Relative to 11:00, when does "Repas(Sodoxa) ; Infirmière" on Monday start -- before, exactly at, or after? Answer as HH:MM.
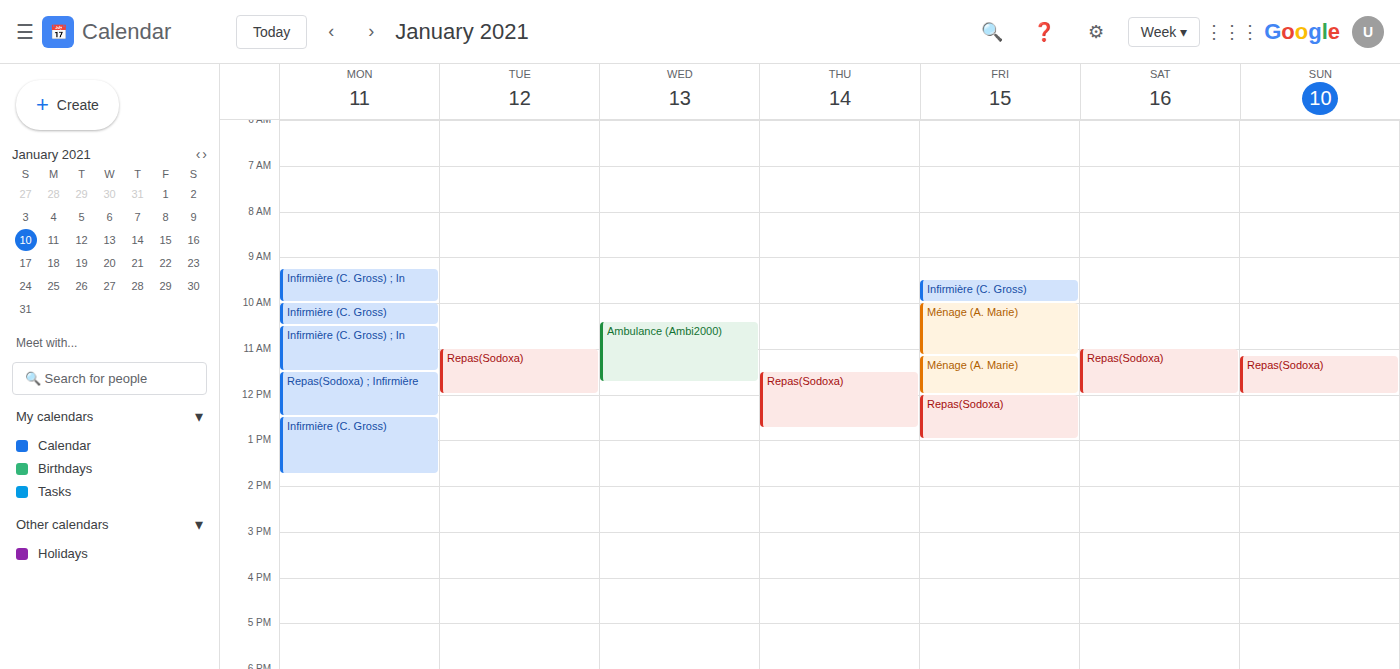
11:30 -- after 11:00, 30 minutes below the 11:00 line.